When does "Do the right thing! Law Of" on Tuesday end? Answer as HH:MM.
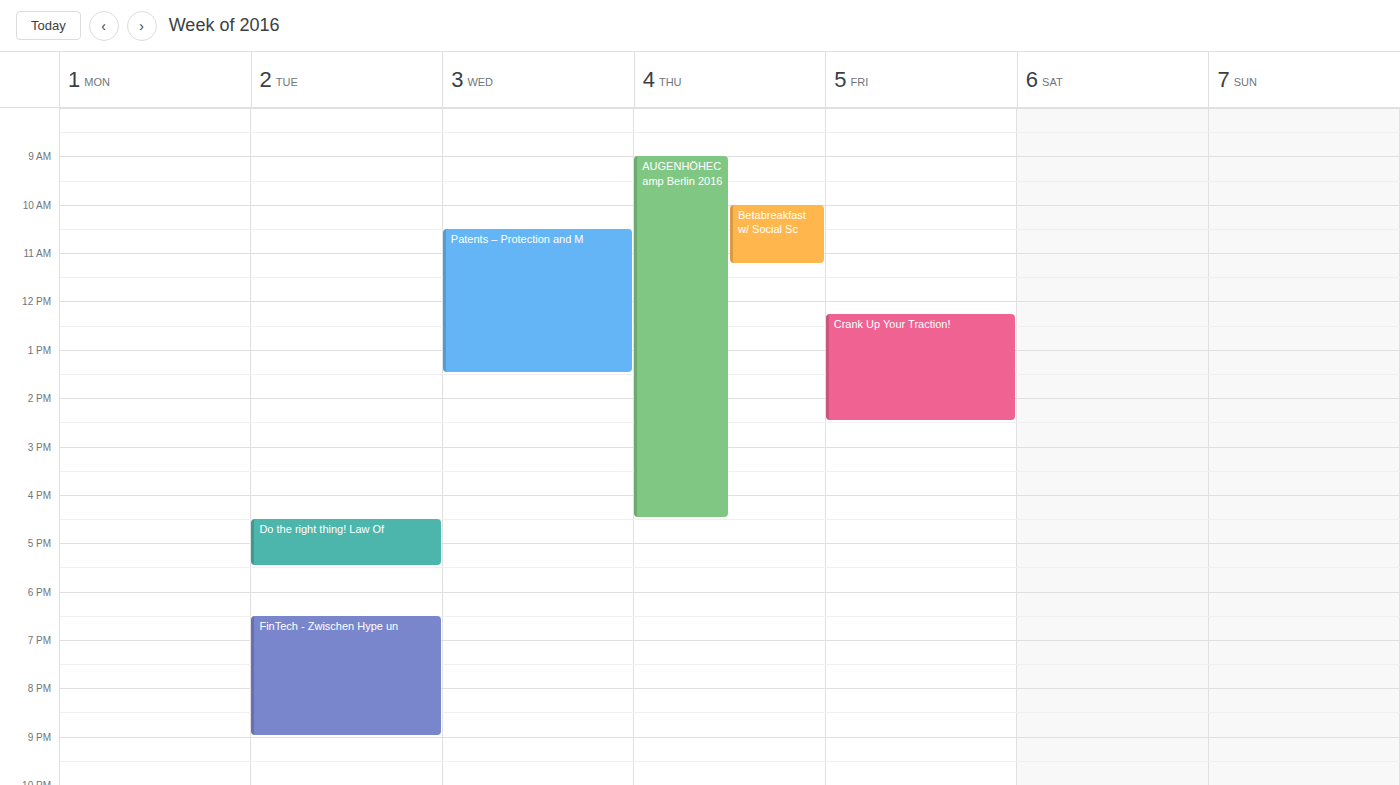
17:30